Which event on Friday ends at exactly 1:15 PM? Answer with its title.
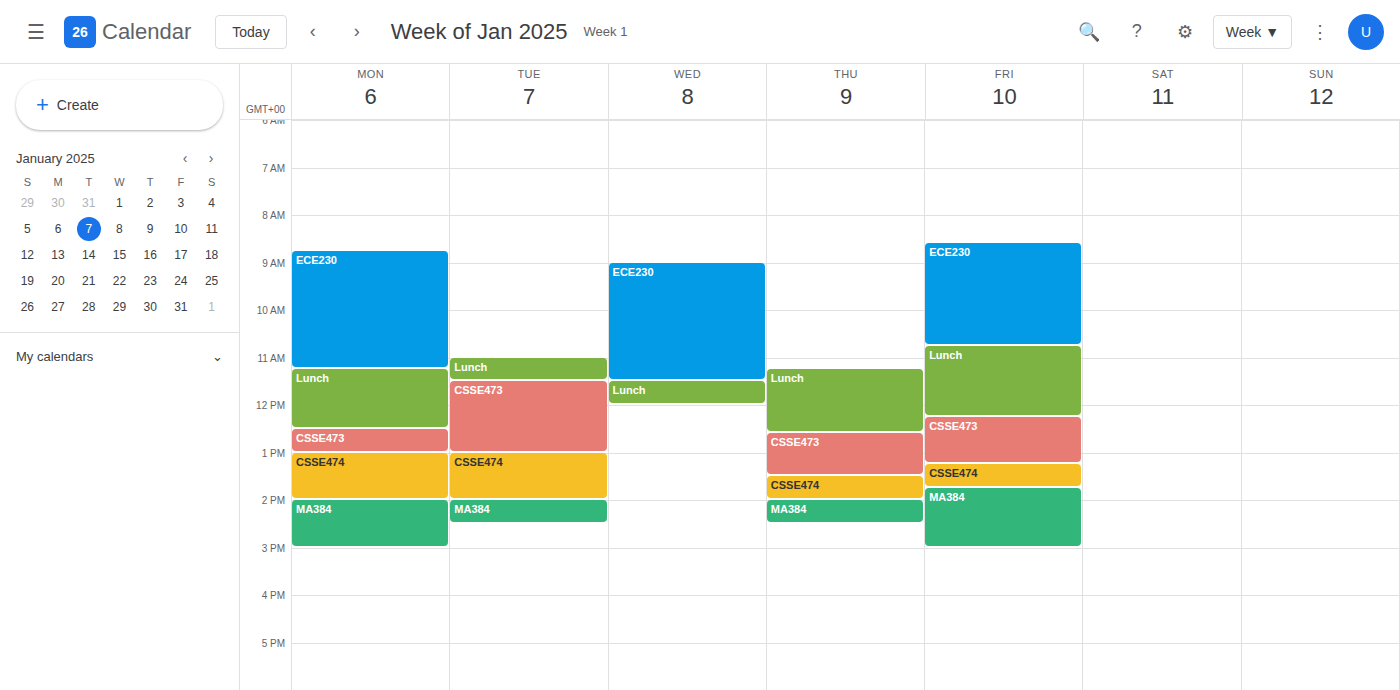
"CSSE473"